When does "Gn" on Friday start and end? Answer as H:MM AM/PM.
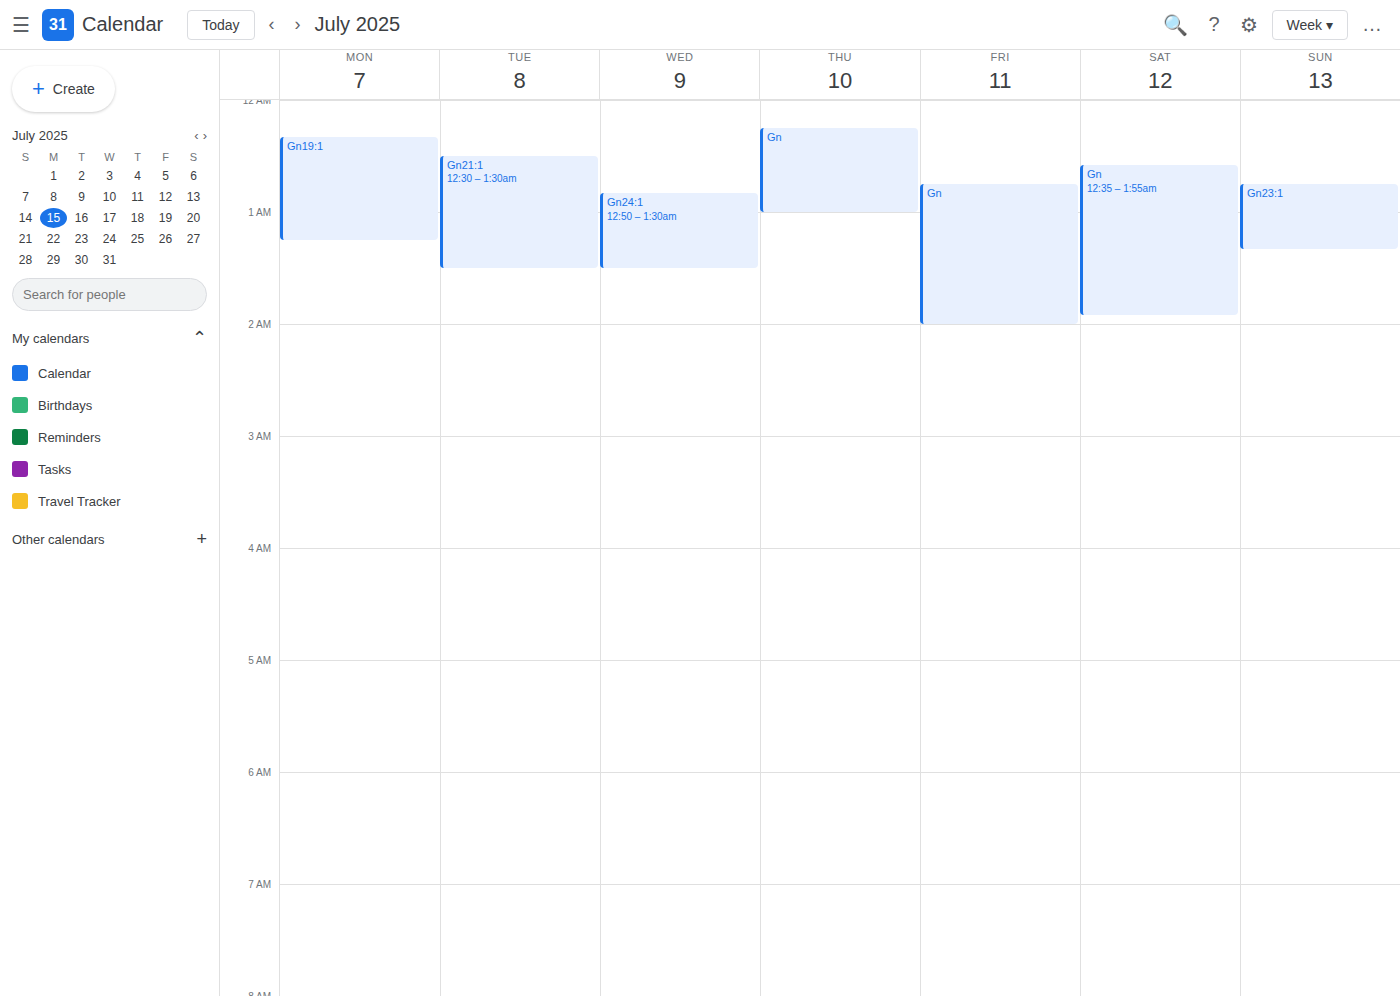
12:45 AM to 2:00 AM